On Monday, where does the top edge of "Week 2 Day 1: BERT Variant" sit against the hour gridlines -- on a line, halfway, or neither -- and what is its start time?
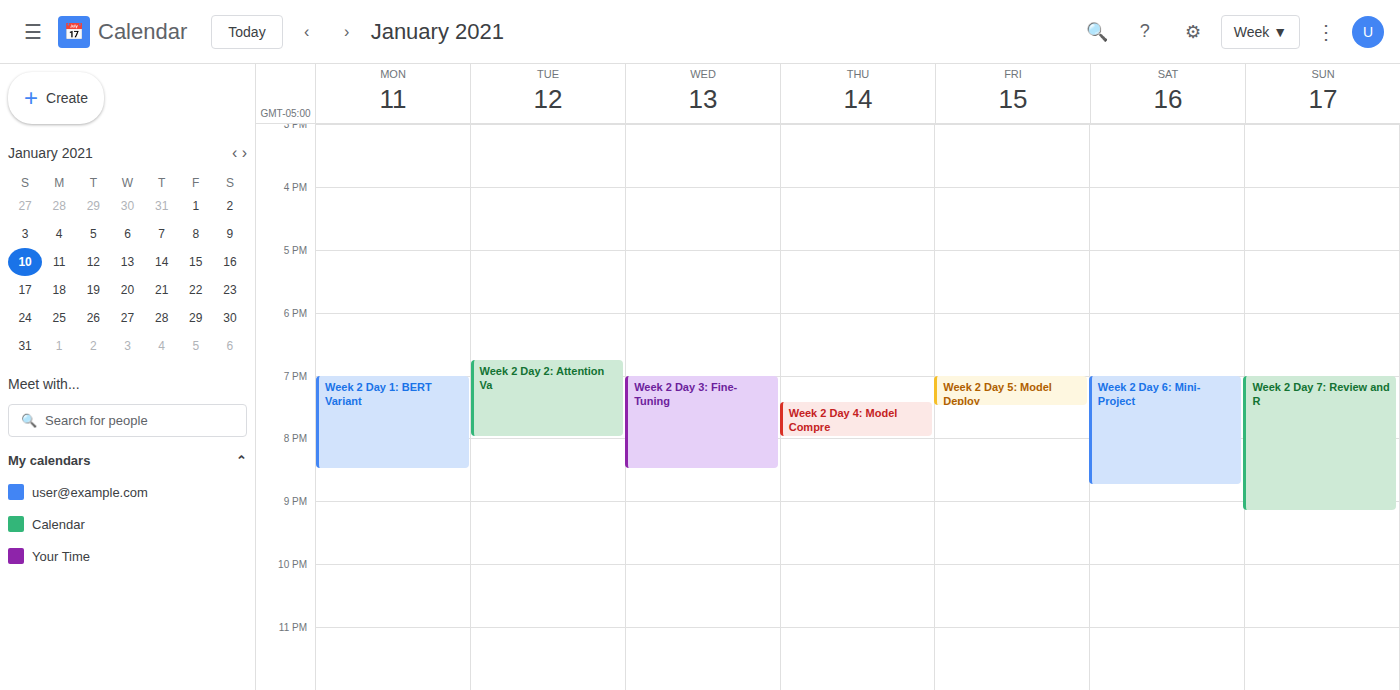
7:00 PM -- exactly on the 7 PM line.